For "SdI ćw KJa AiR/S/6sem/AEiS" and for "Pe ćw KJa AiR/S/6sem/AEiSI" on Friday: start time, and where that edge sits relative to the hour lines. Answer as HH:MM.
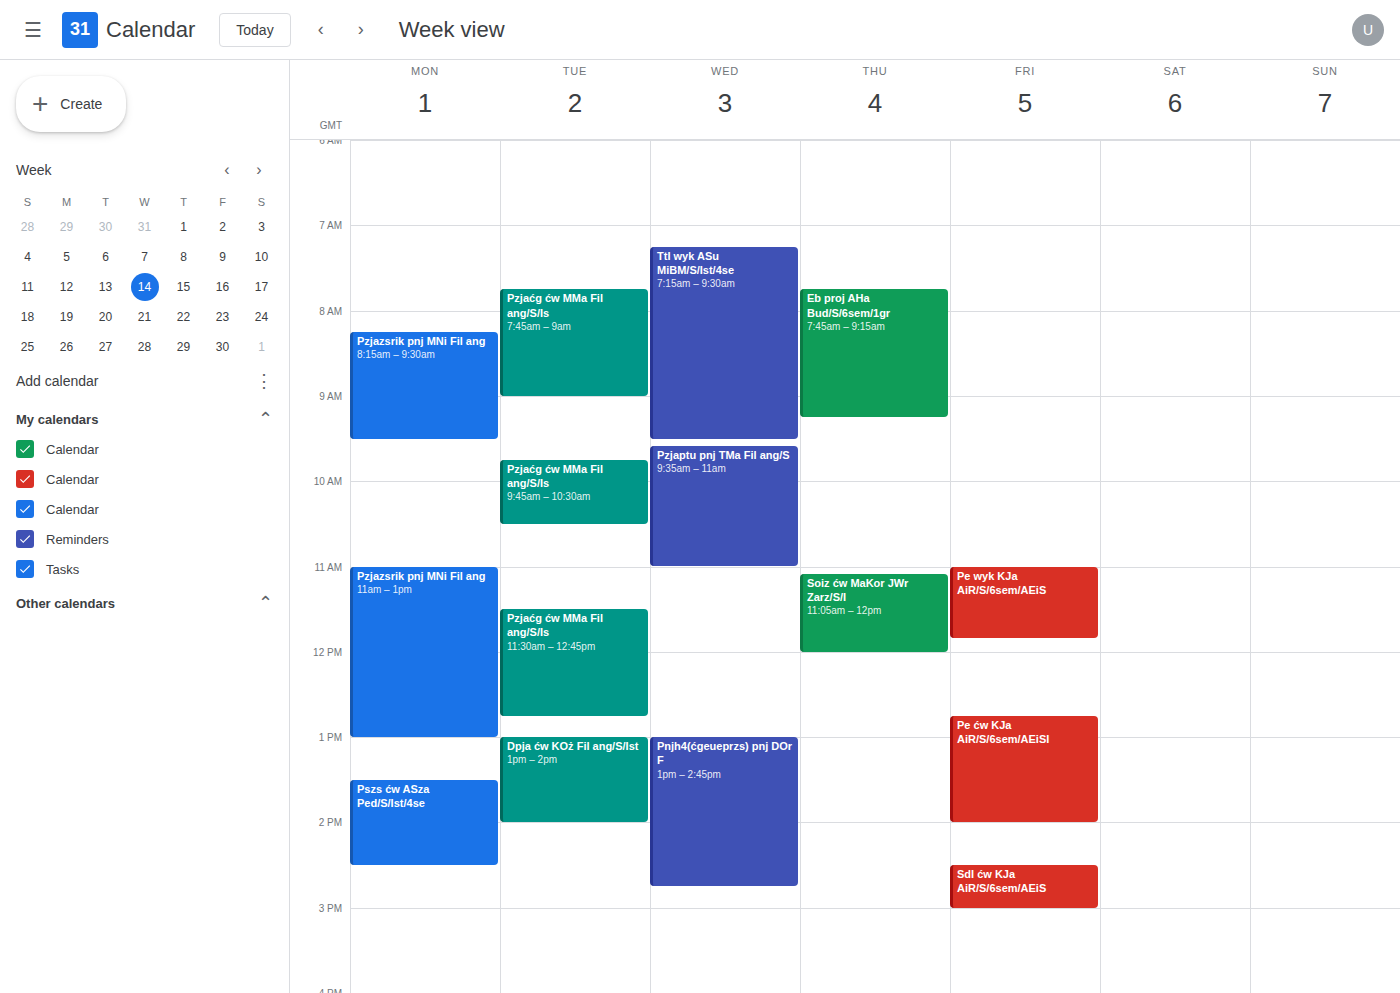
"SdI ćw KJa AiR/S/6sem/AEiS": 14:30, halfway between the 14:00 and 15:00 lines. "Pe ćw KJa AiR/S/6sem/AEiSI": 12:45, neither: three quarters of the way from the 12:00 line to the 13:00 line.